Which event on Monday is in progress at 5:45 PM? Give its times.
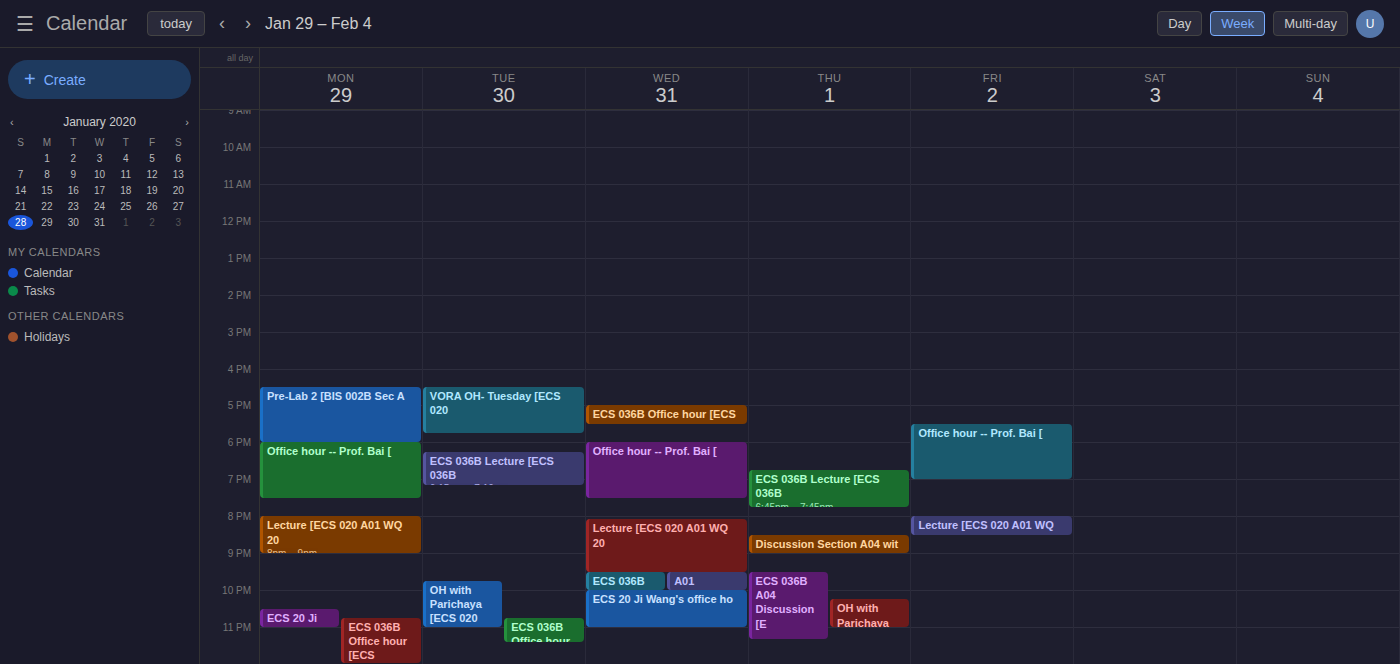
"Pre-Lab 2 [BIS 002B Sec A", 4:30 PM to 6:00 PM